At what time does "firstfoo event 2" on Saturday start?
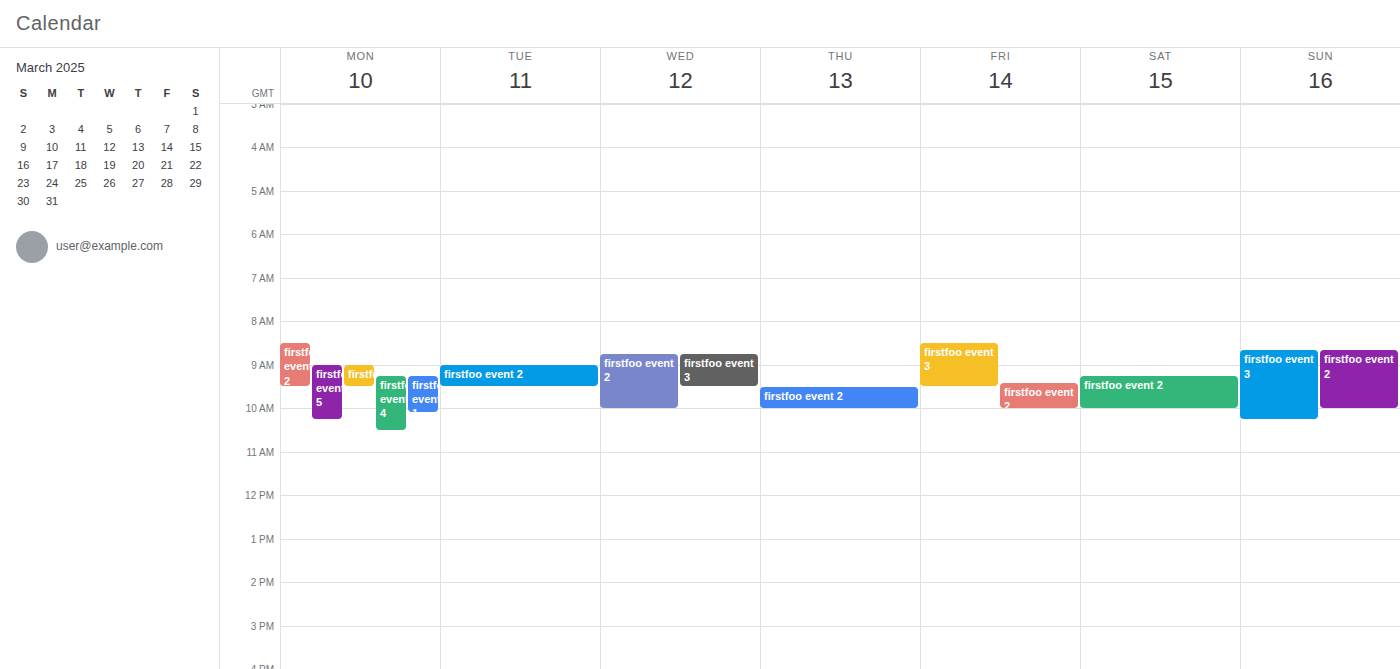
9:15 AM